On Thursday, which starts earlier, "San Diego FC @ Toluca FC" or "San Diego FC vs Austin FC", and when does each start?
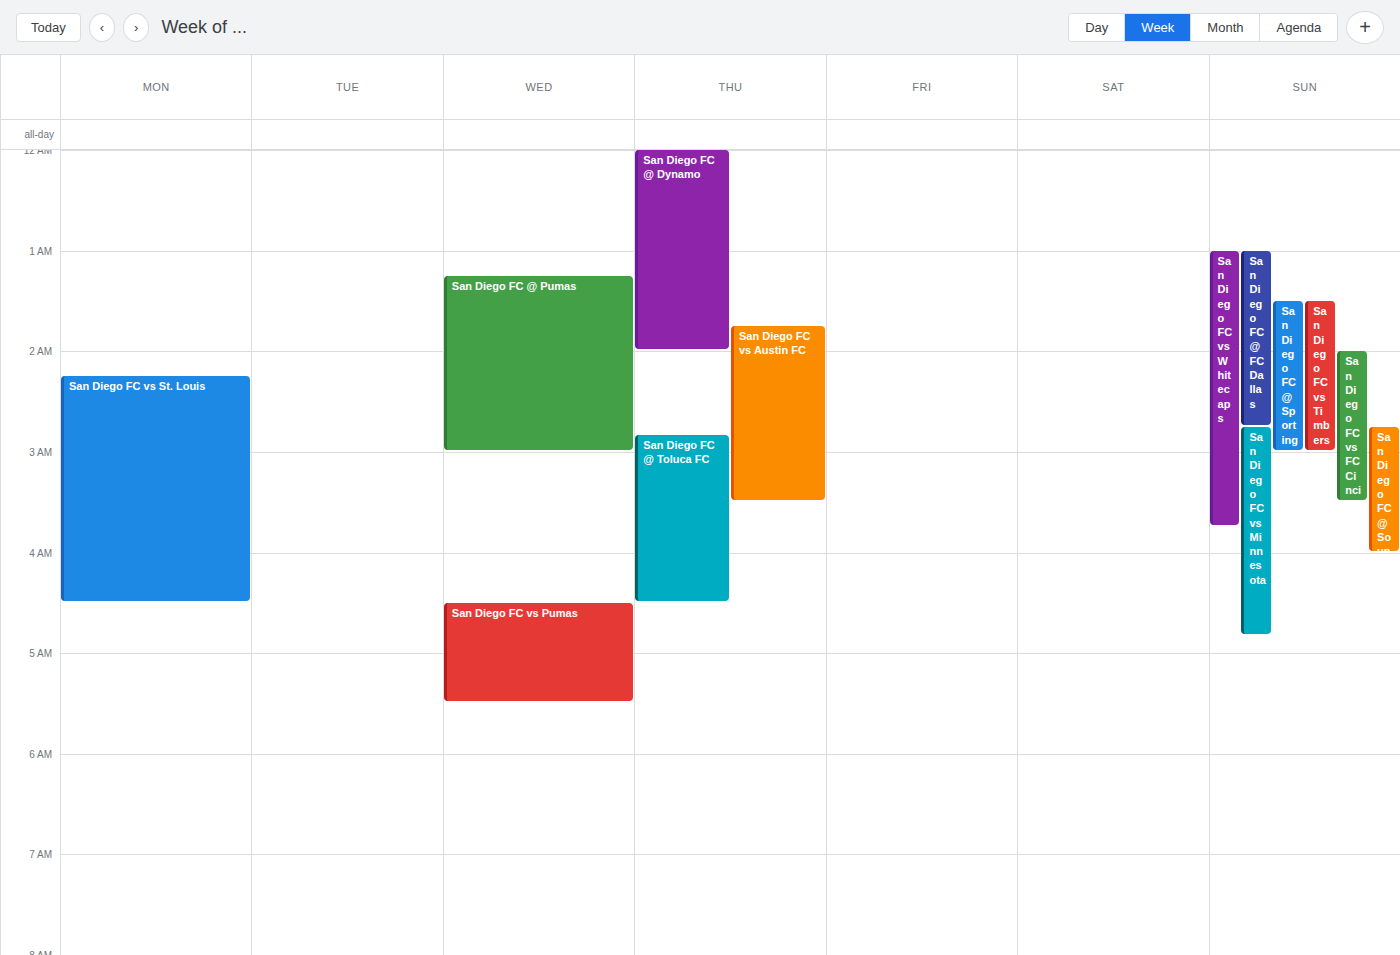
"San Diego FC vs Austin FC" 1:45 AM; "San Diego FC @ Toluca FC" 2:50 AM.